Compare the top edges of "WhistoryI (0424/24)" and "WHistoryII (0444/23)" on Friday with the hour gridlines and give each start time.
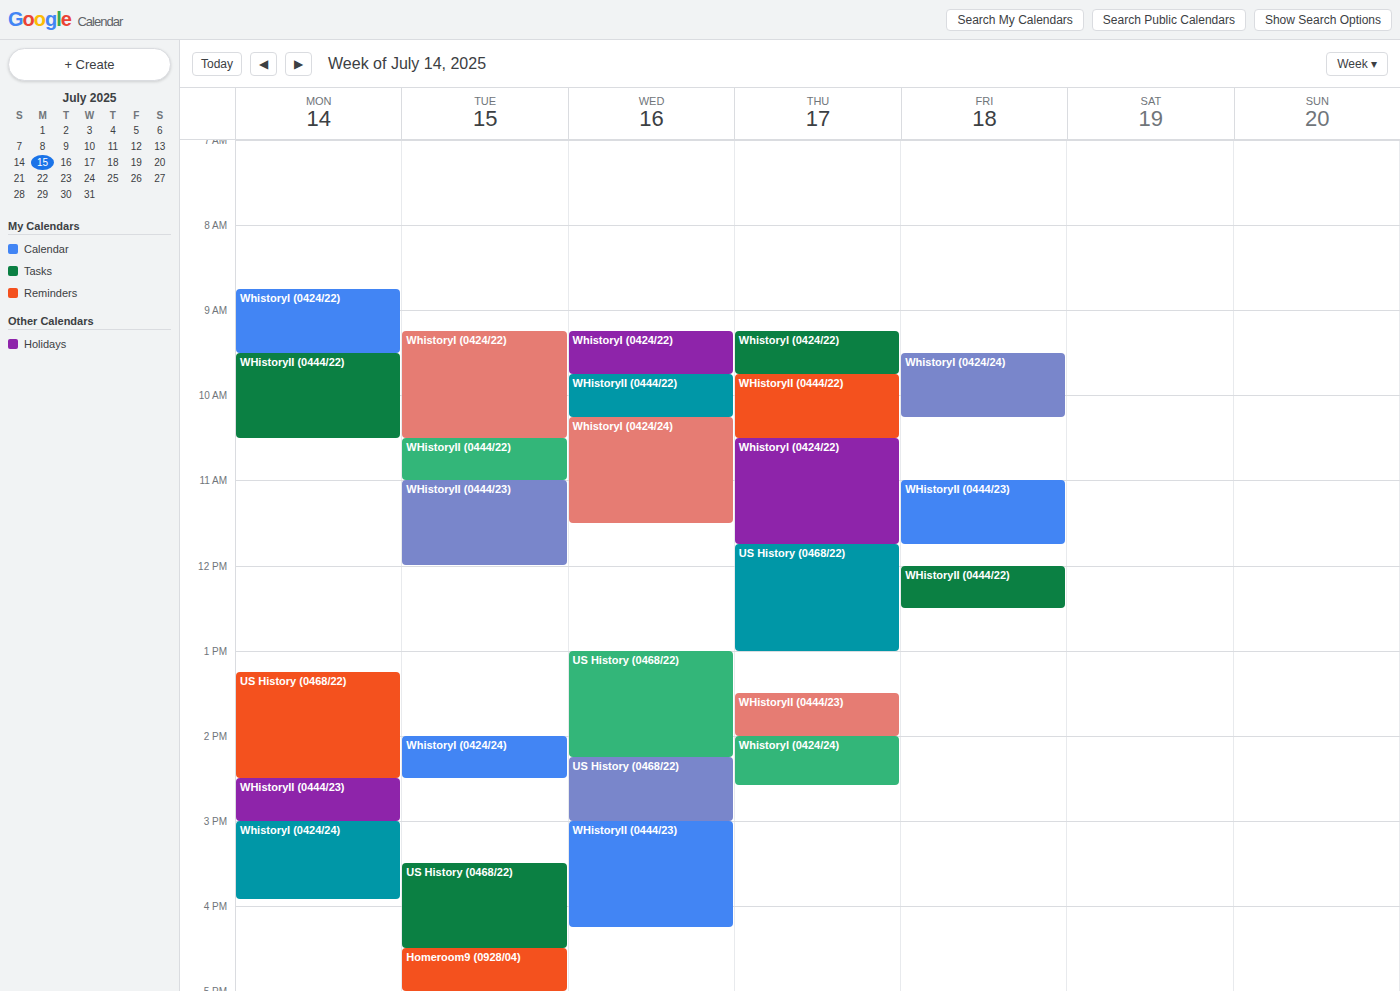
"WhistoryI (0424/24)": 9:30 AM, halfway between the 9 AM and 10 AM lines. "WHistoryII (0444/23)": 11:00 AM, exactly on the 11 AM line.